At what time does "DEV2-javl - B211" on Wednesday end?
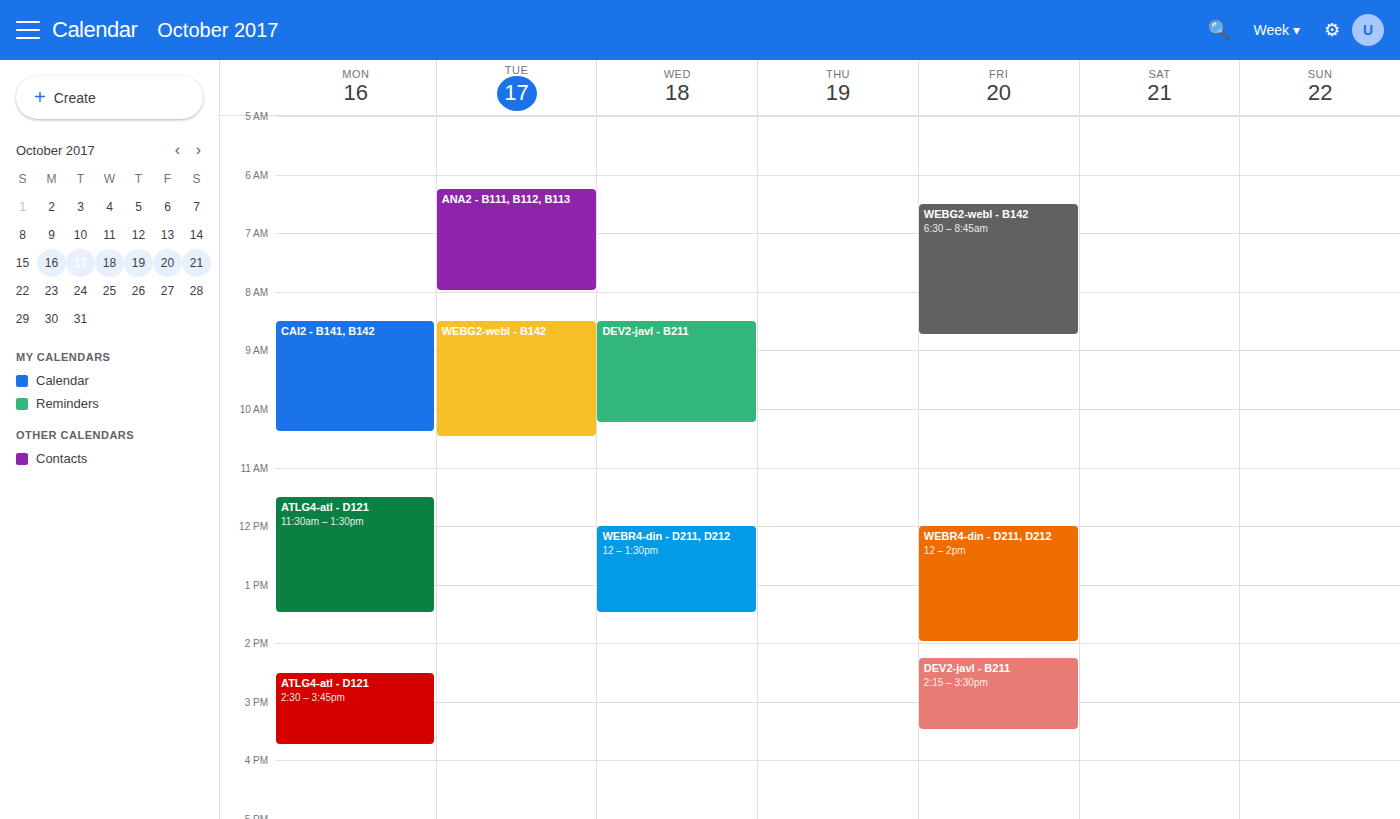
10:15